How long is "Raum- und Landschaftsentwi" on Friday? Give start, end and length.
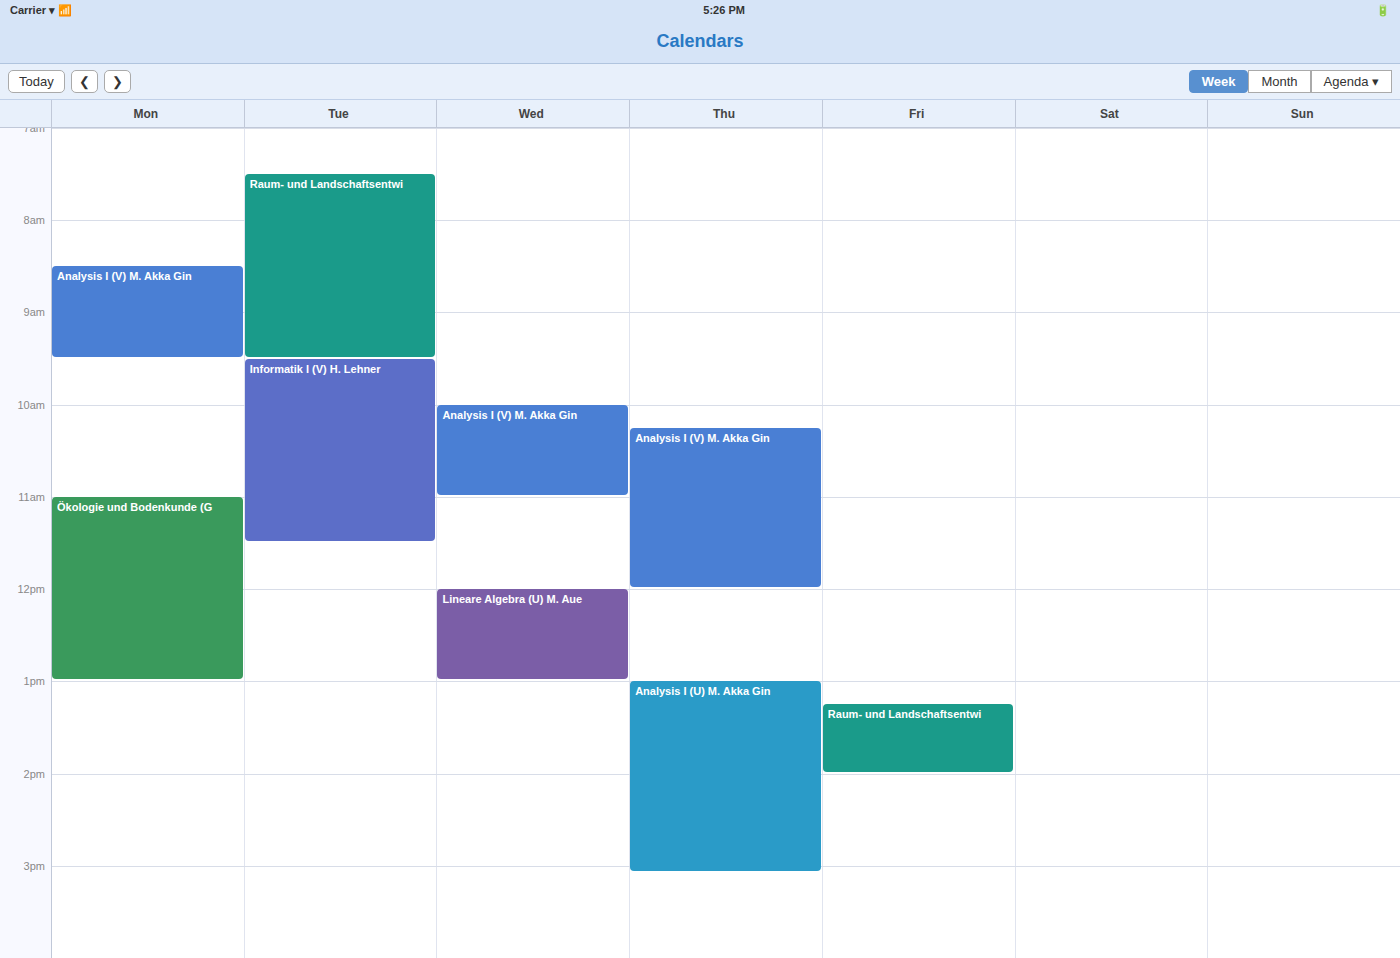
1:15 PM to 2:00 PM, 45 minutes